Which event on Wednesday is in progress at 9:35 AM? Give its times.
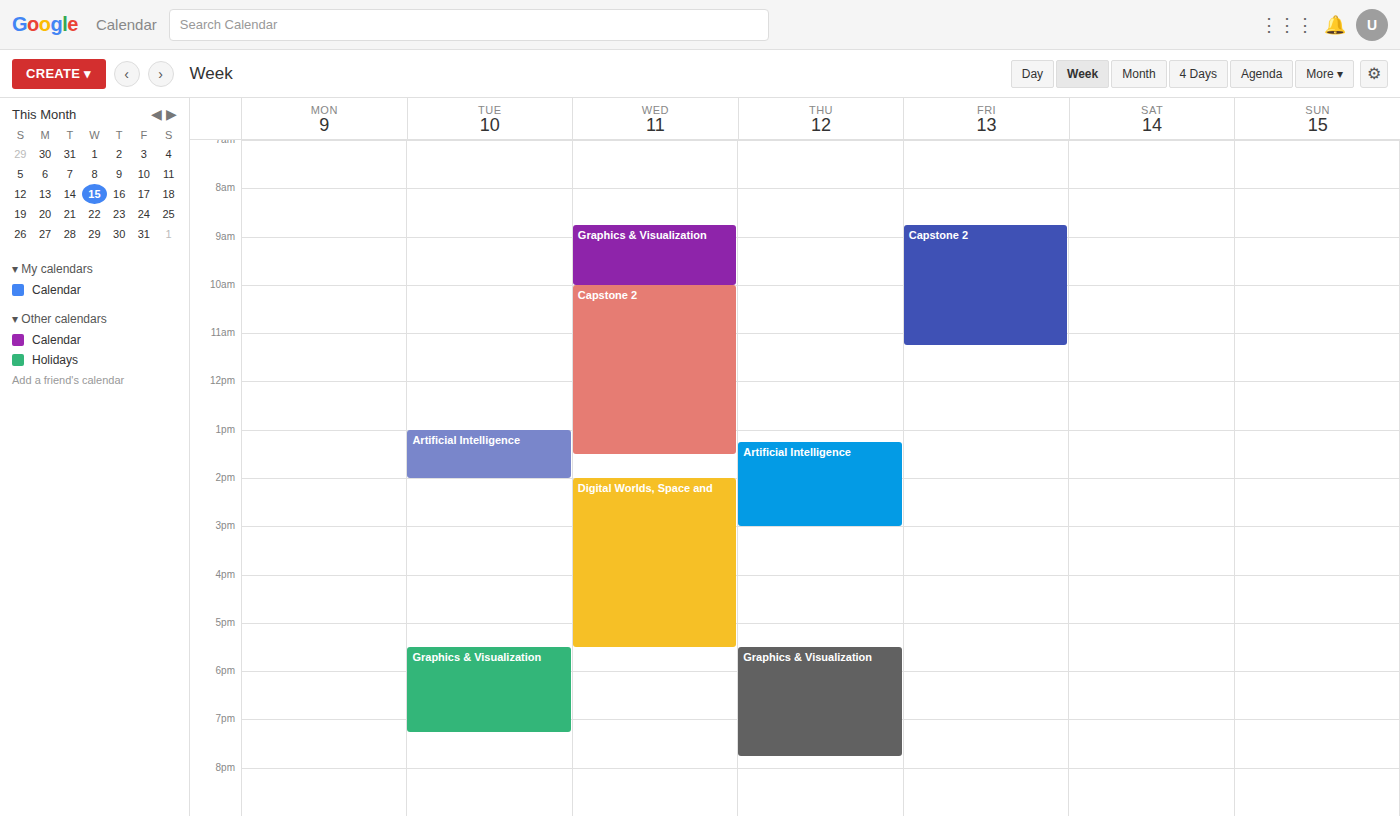
"Graphics & Visualization", 8:45 AM to 10:00 AM